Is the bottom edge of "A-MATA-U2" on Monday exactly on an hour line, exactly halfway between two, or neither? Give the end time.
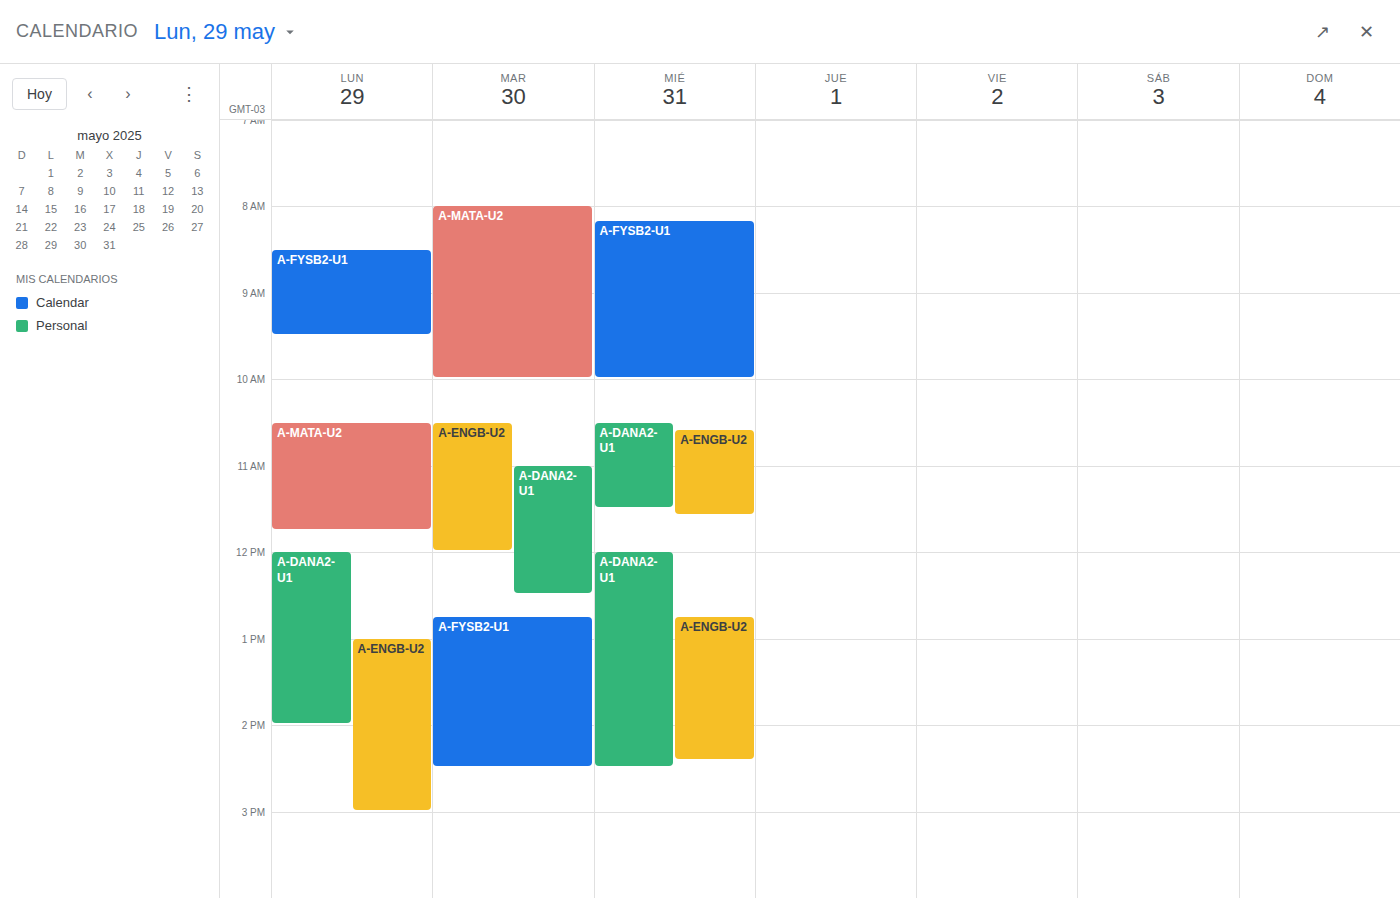
11:45 AM -- neither: three quarters of the way from the 11 AM line to the 12 PM line.